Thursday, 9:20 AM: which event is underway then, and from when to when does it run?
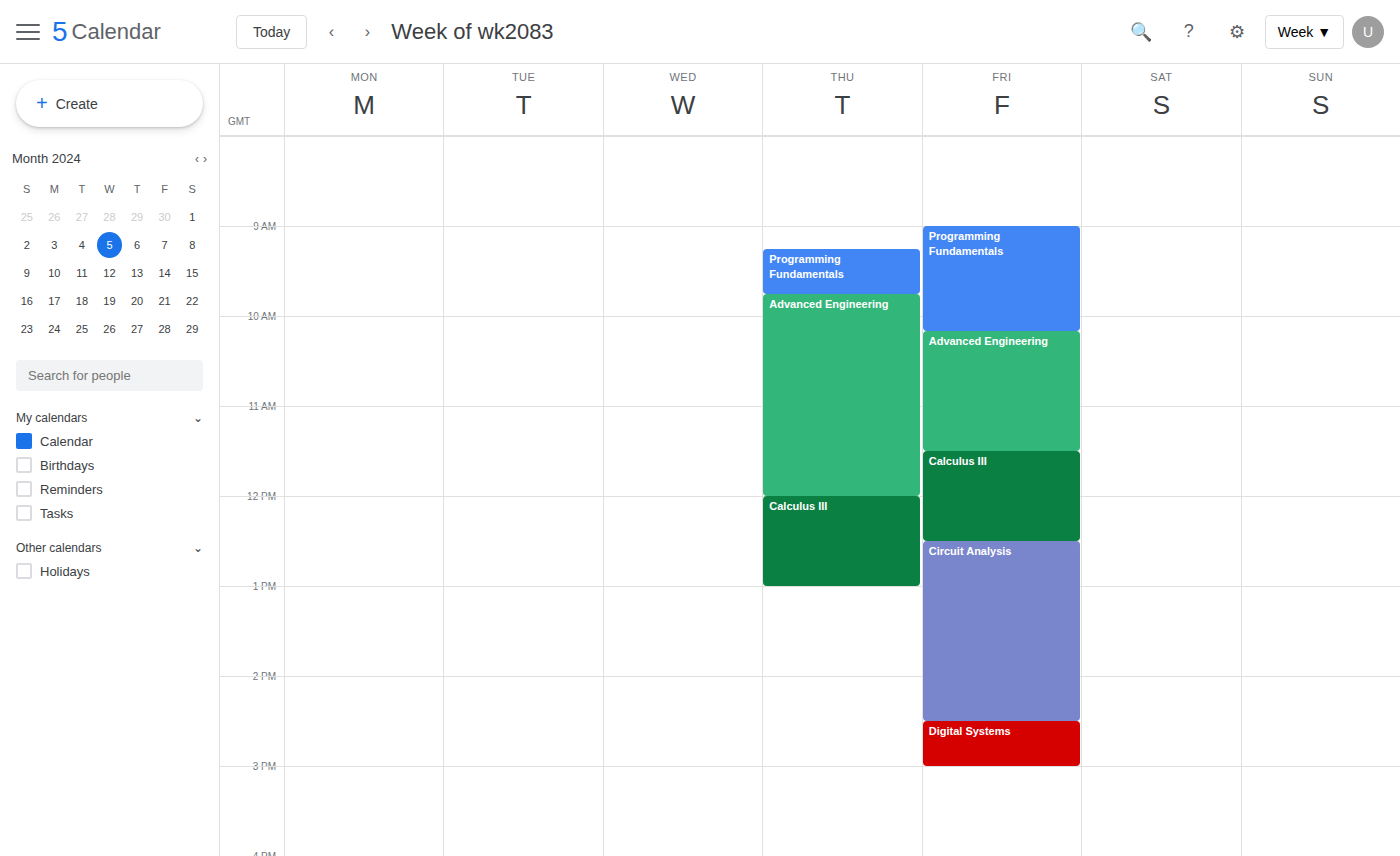
"Programming Fundamentals", 9:15 AM to 9:45 AM